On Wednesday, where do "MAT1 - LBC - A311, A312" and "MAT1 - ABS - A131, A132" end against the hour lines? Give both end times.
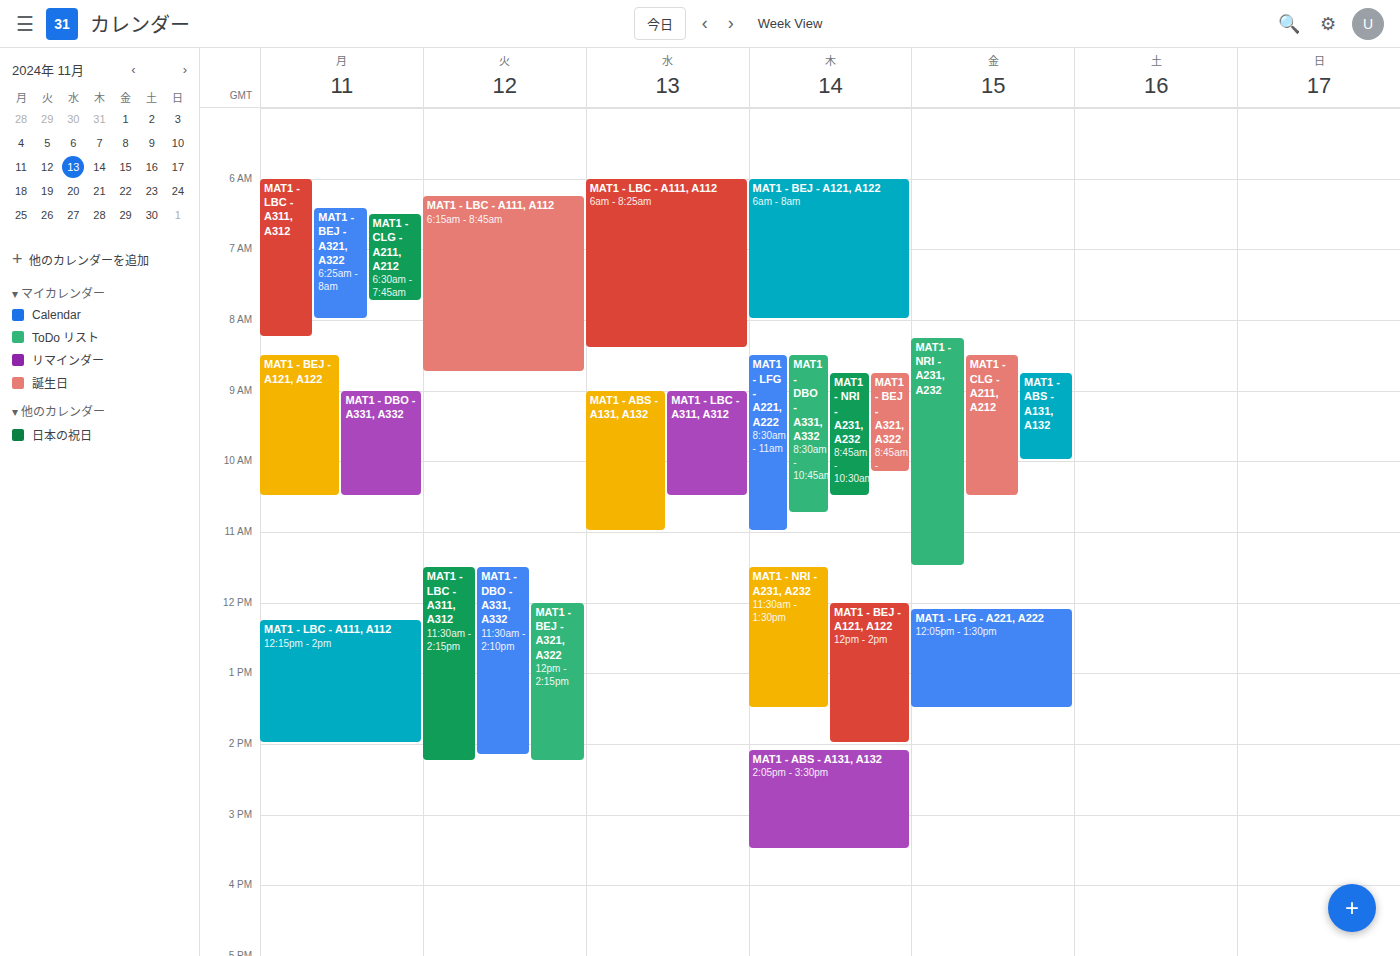
"MAT1 - LBC - A311, A312": 10:30 AM, halfway between the 10 AM and 11 AM lines. "MAT1 - ABS - A131, A132": 11:00 AM, exactly on the 11 AM line.